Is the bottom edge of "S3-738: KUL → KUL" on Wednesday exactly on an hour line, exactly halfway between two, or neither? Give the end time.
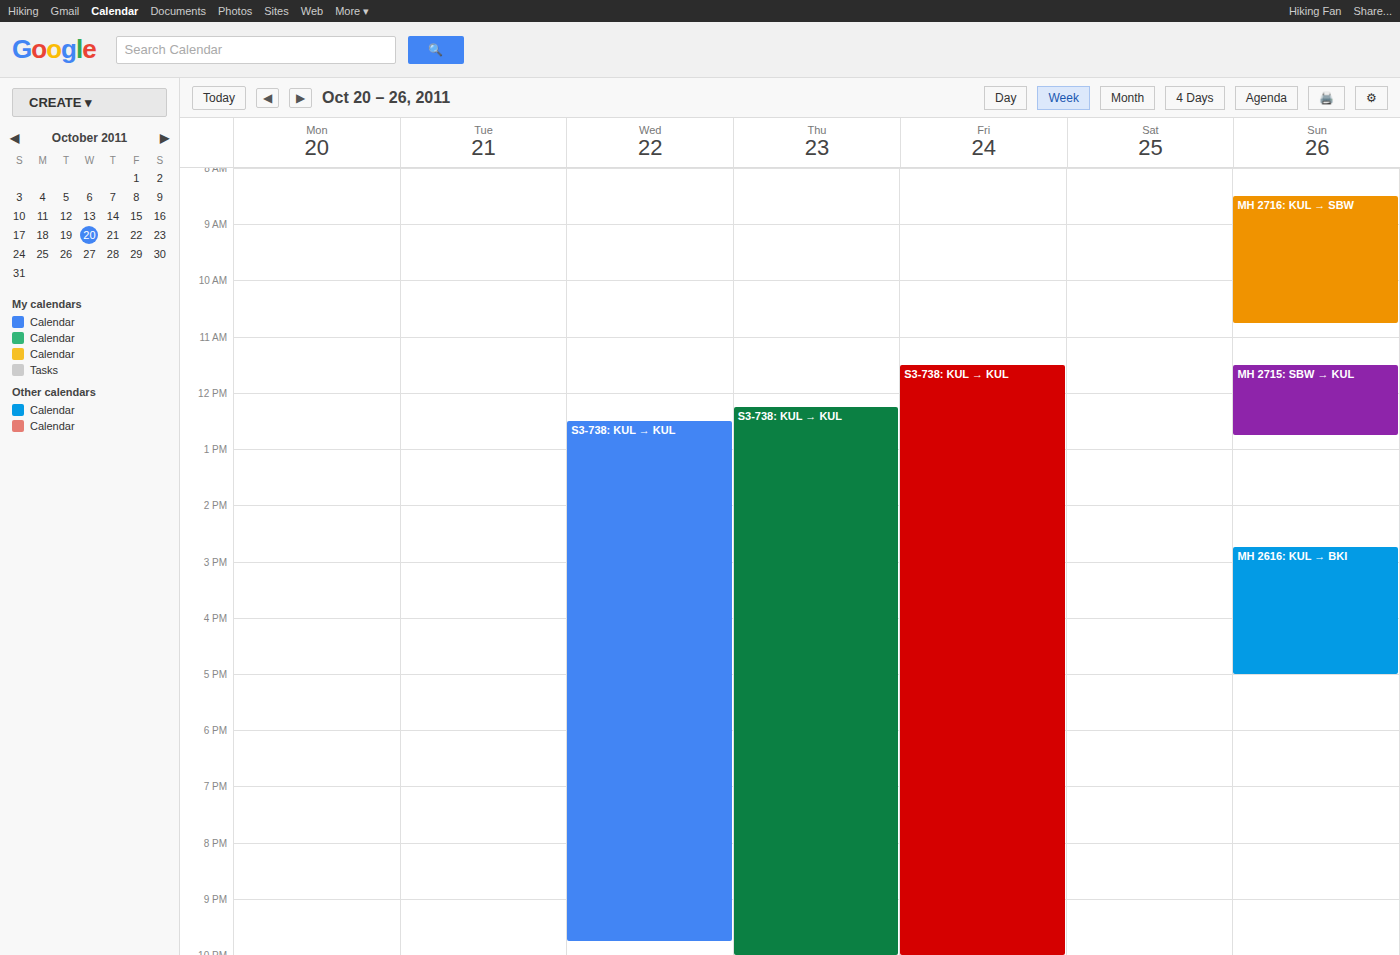
9:45 PM -- neither: three quarters of the way from the 9 PM line to the 10 PM line.